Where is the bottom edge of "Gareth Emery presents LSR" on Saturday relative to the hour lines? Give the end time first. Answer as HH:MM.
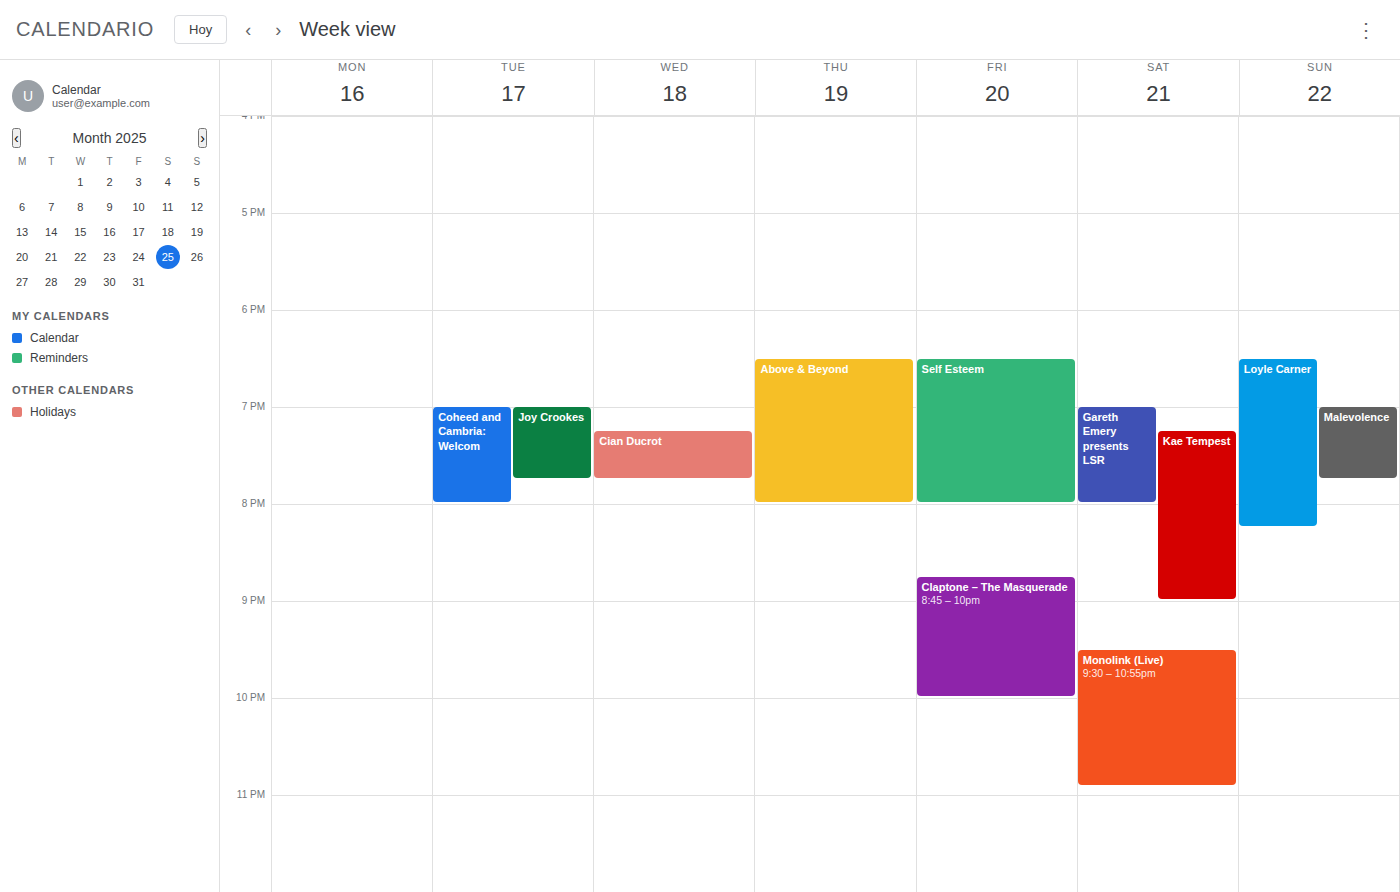
20:00 -- exactly on the 20:00 line.